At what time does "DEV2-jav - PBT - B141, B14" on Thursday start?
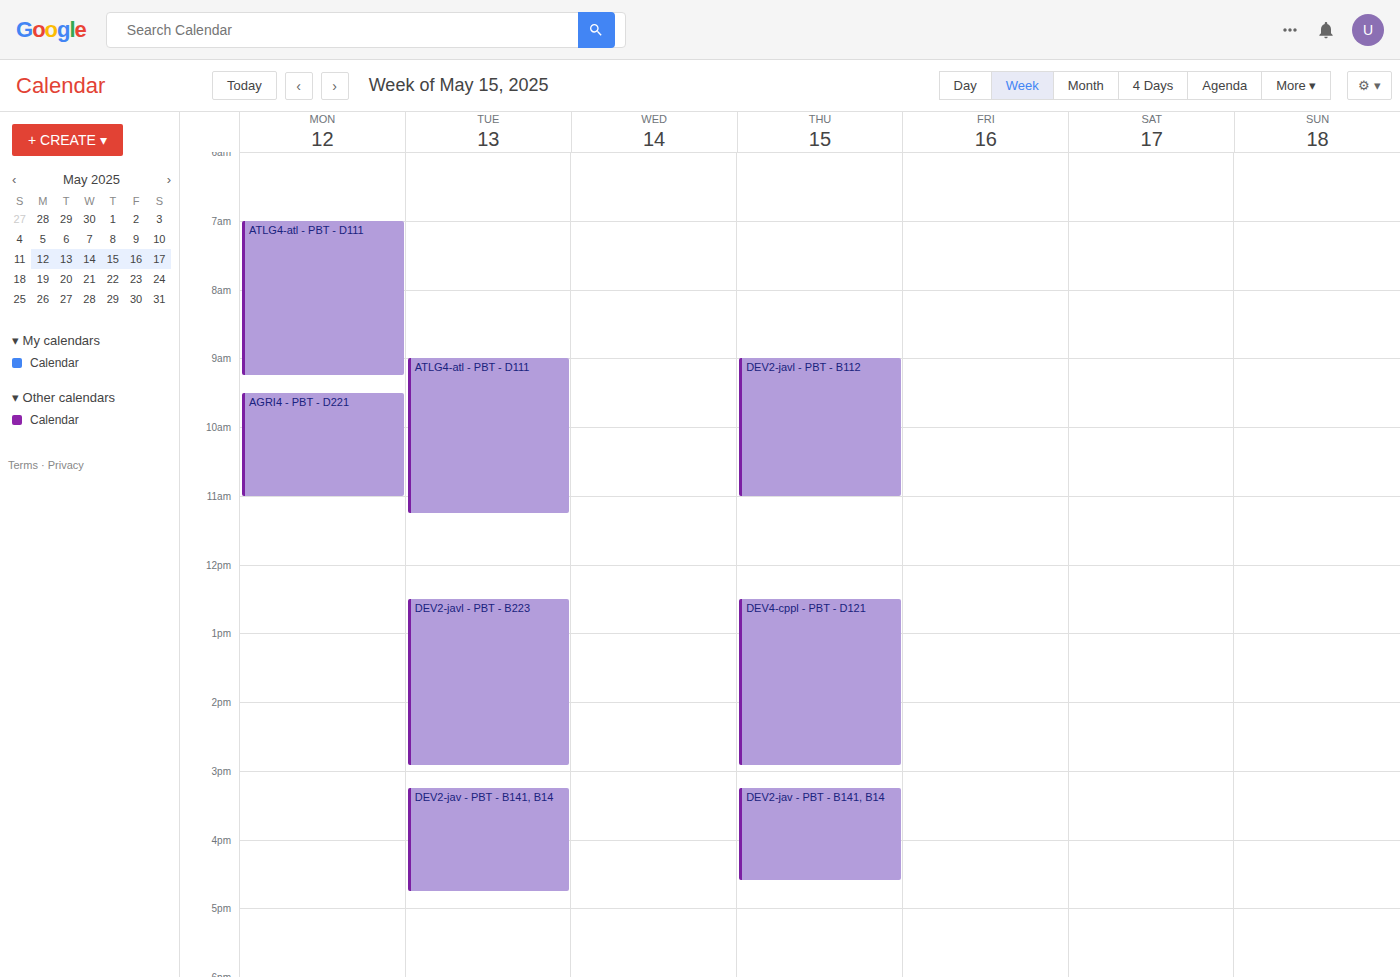
15:15